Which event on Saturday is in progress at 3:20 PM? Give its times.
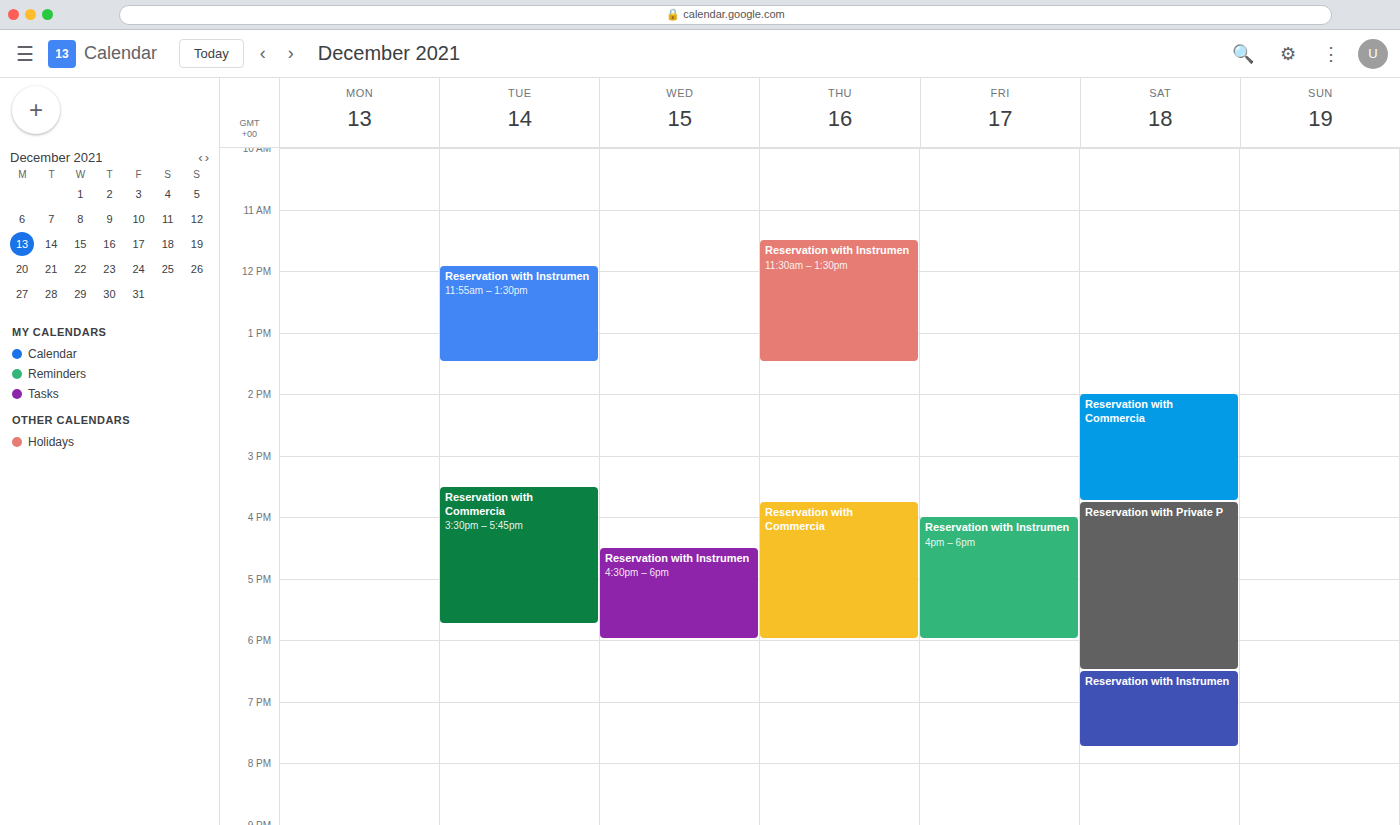
"Reservation with Commercia", 2:00 PM to 3:45 PM